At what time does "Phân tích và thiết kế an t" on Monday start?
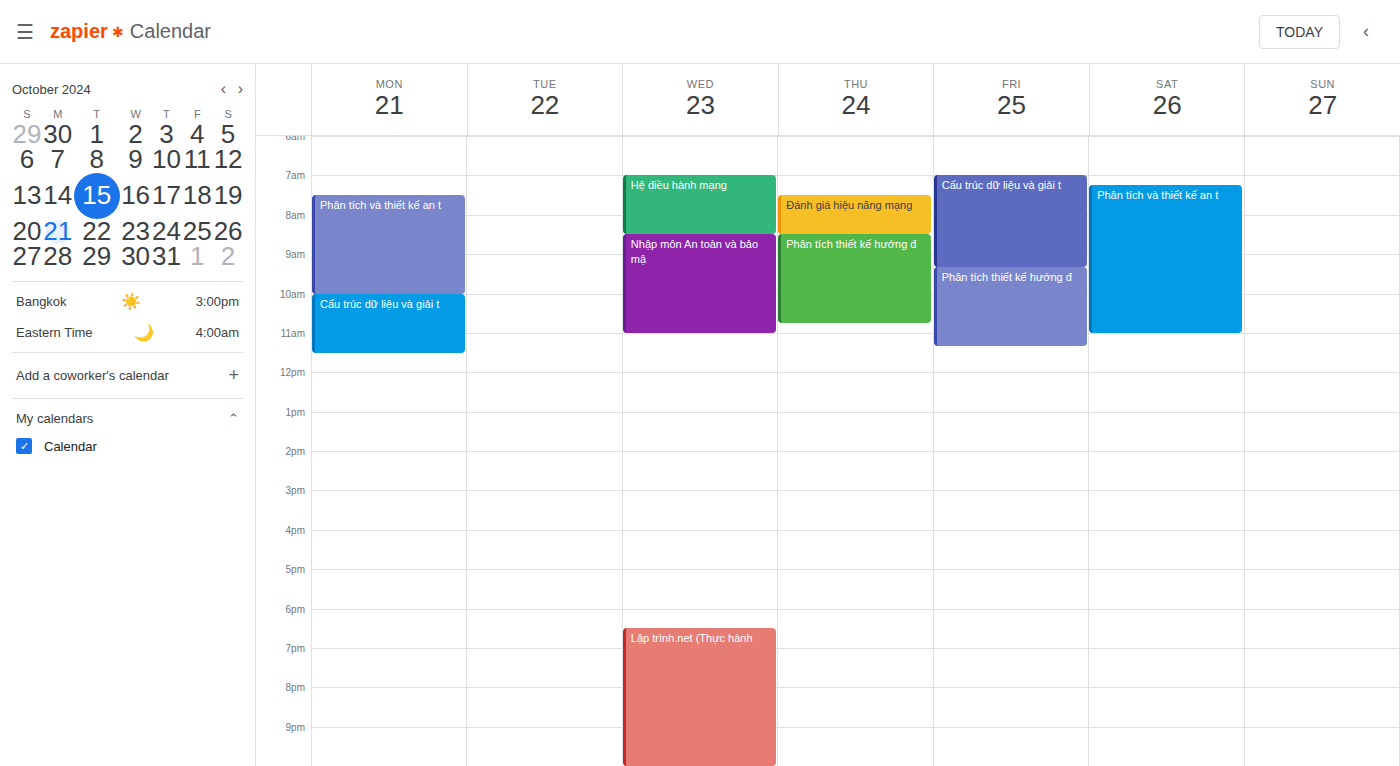
07:30